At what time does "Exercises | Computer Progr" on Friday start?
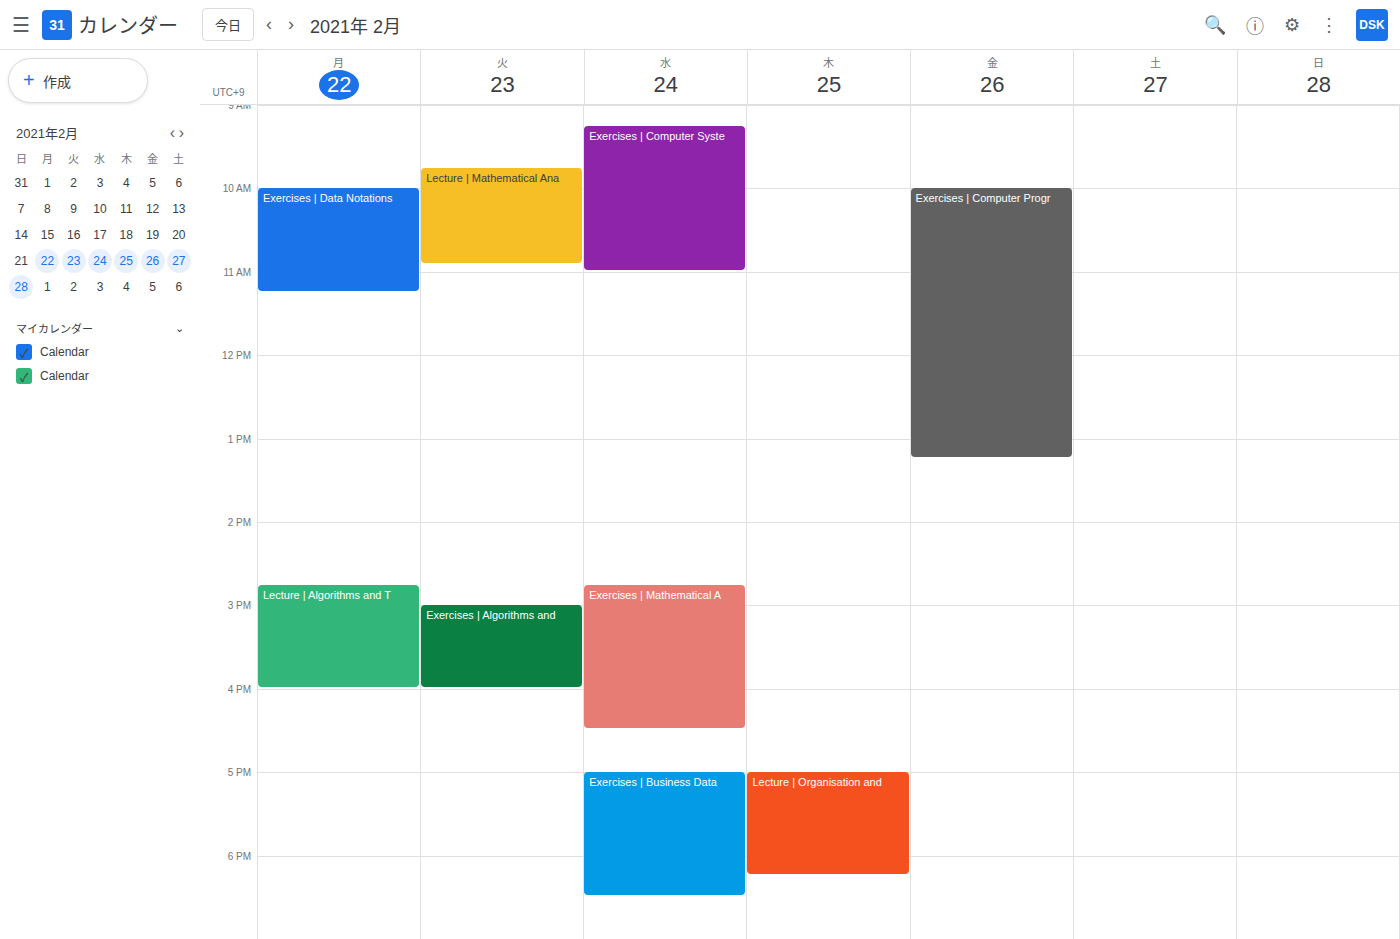
10:00